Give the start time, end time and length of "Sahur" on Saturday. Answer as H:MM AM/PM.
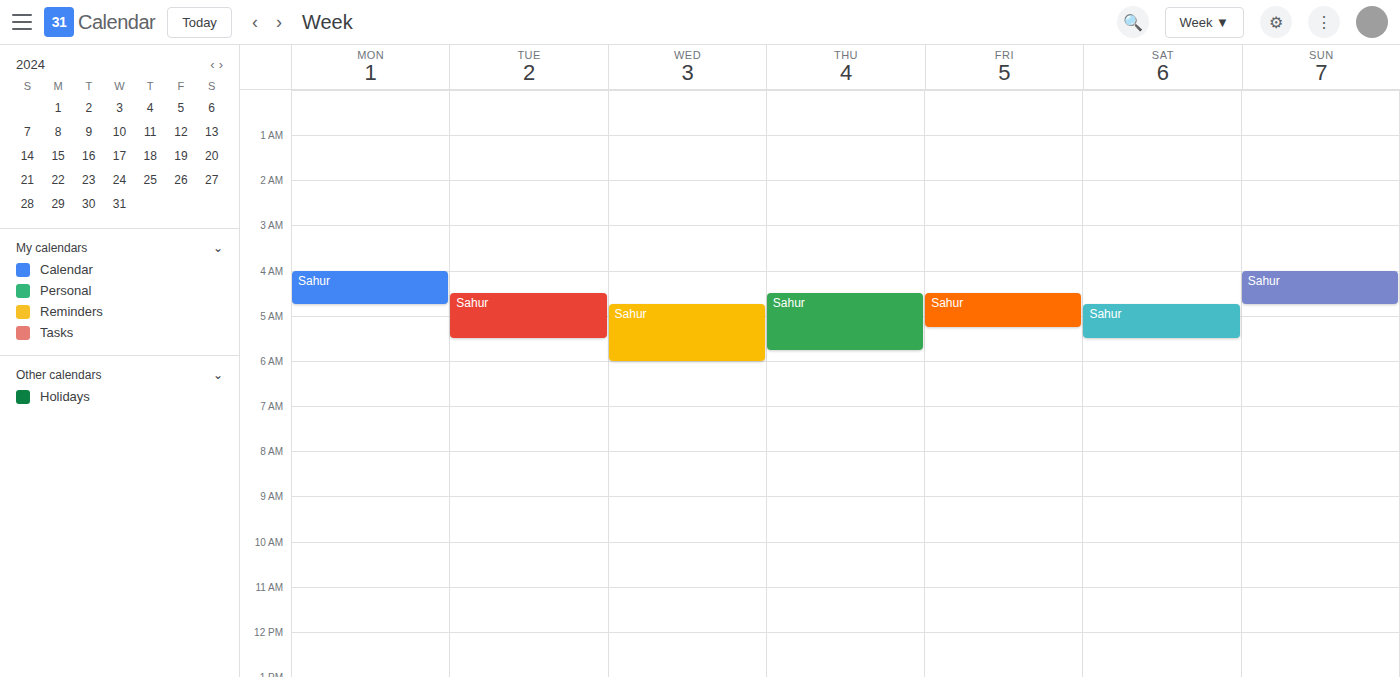
4:45 AM to 5:30 AM, 45 minutes